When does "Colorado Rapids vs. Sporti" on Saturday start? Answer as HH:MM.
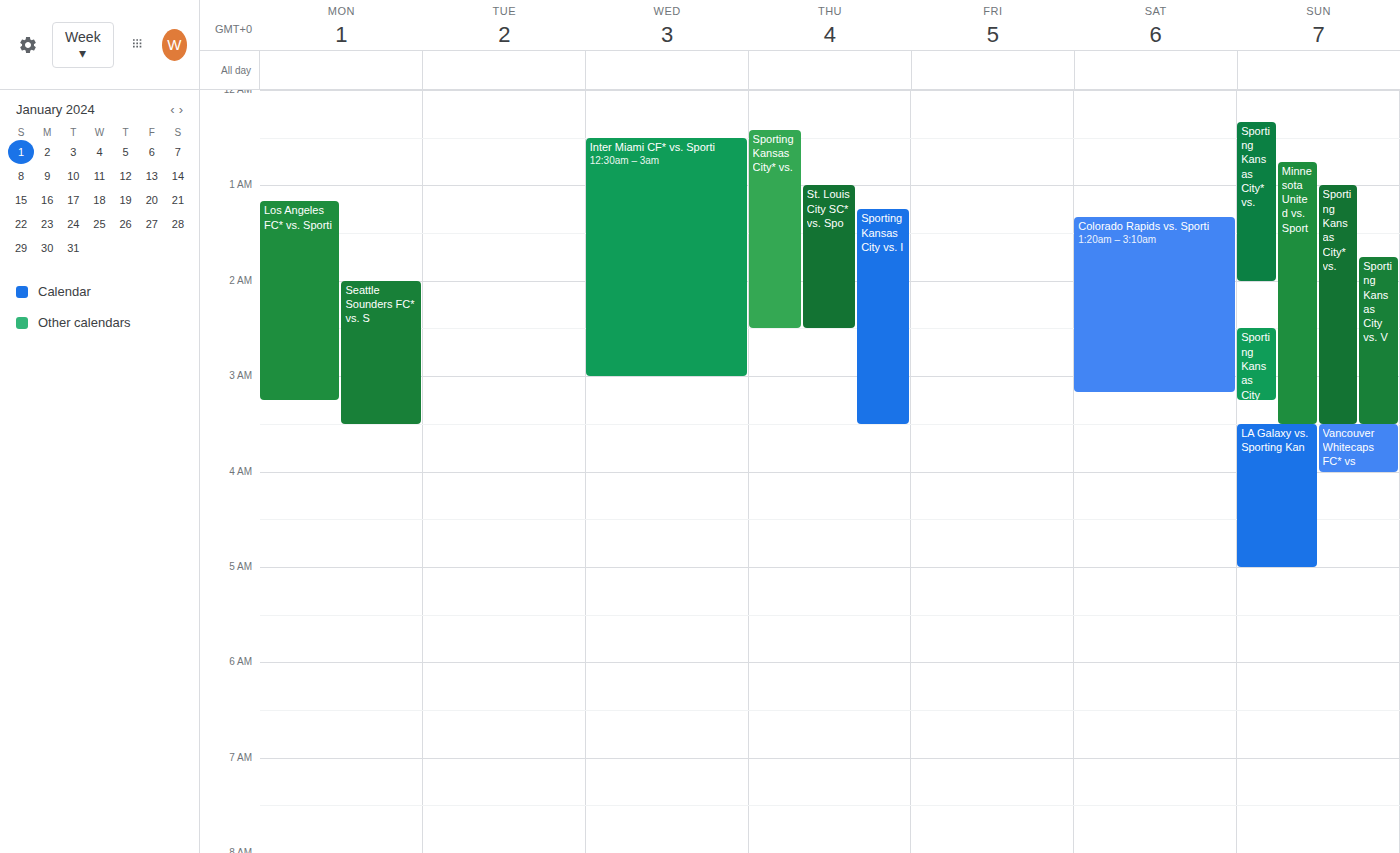
01:20